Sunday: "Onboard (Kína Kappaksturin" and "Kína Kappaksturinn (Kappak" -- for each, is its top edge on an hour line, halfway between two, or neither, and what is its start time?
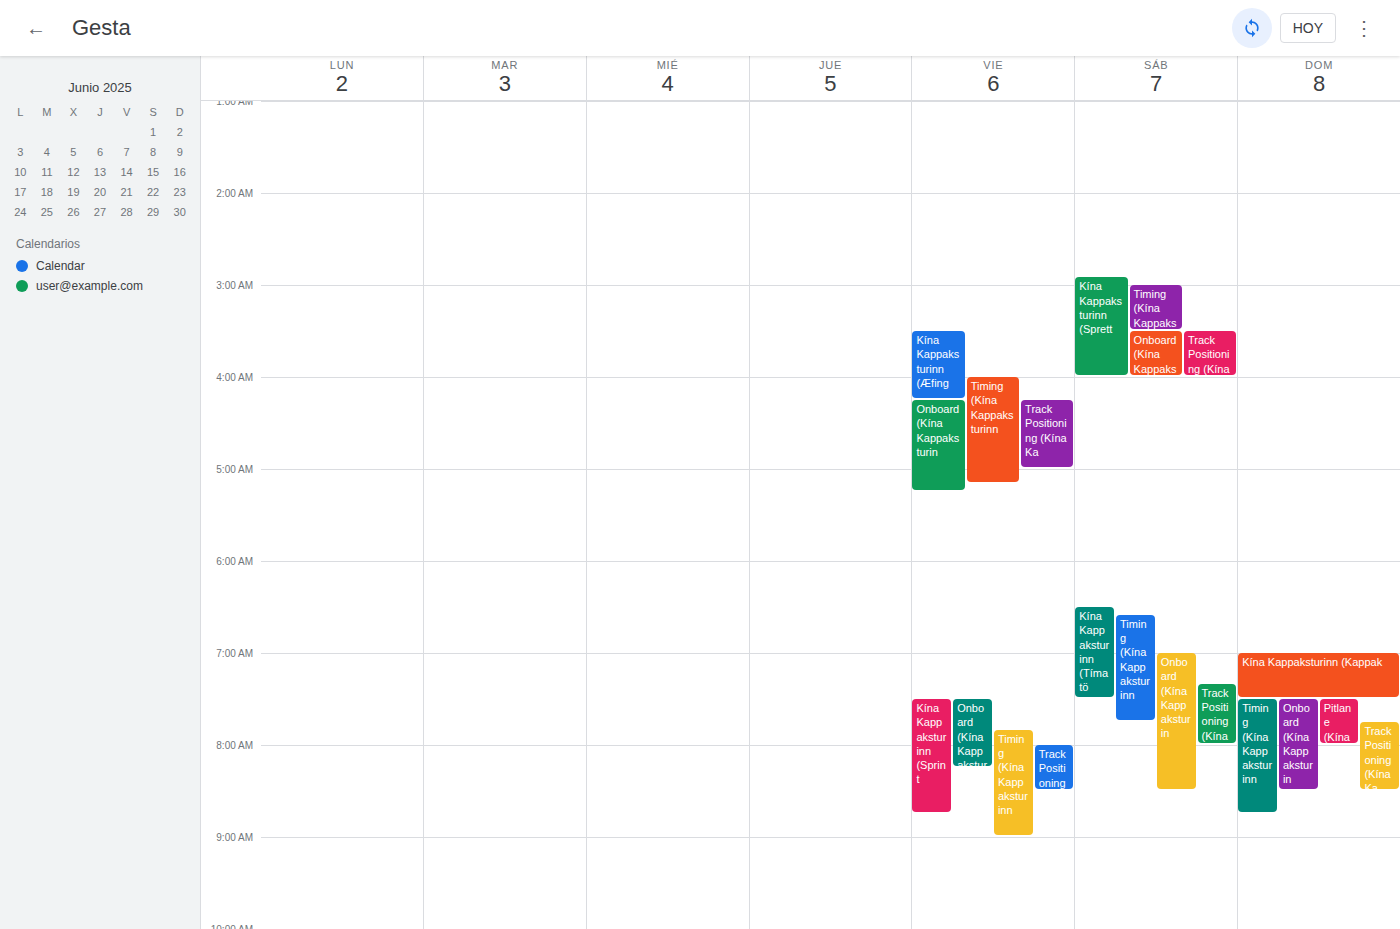
"Onboard (Kína Kappaksturin": 7:30 AM, halfway between the 7 AM and 8 AM lines. "Kína Kappaksturinn (Kappak": 7:00 AM, exactly on the 7 AM line.